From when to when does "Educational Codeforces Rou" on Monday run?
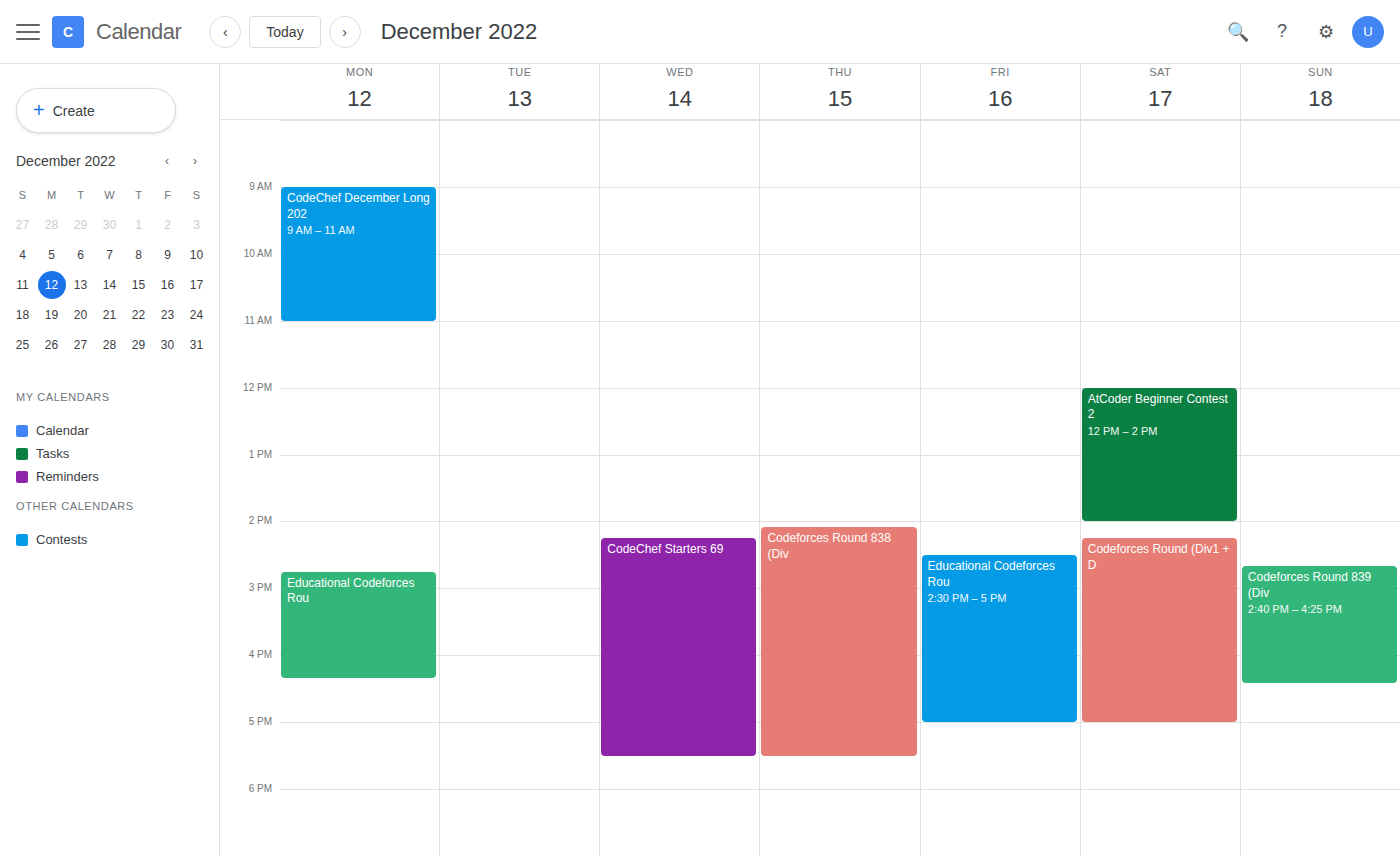
2:45 PM to 4:20 PM